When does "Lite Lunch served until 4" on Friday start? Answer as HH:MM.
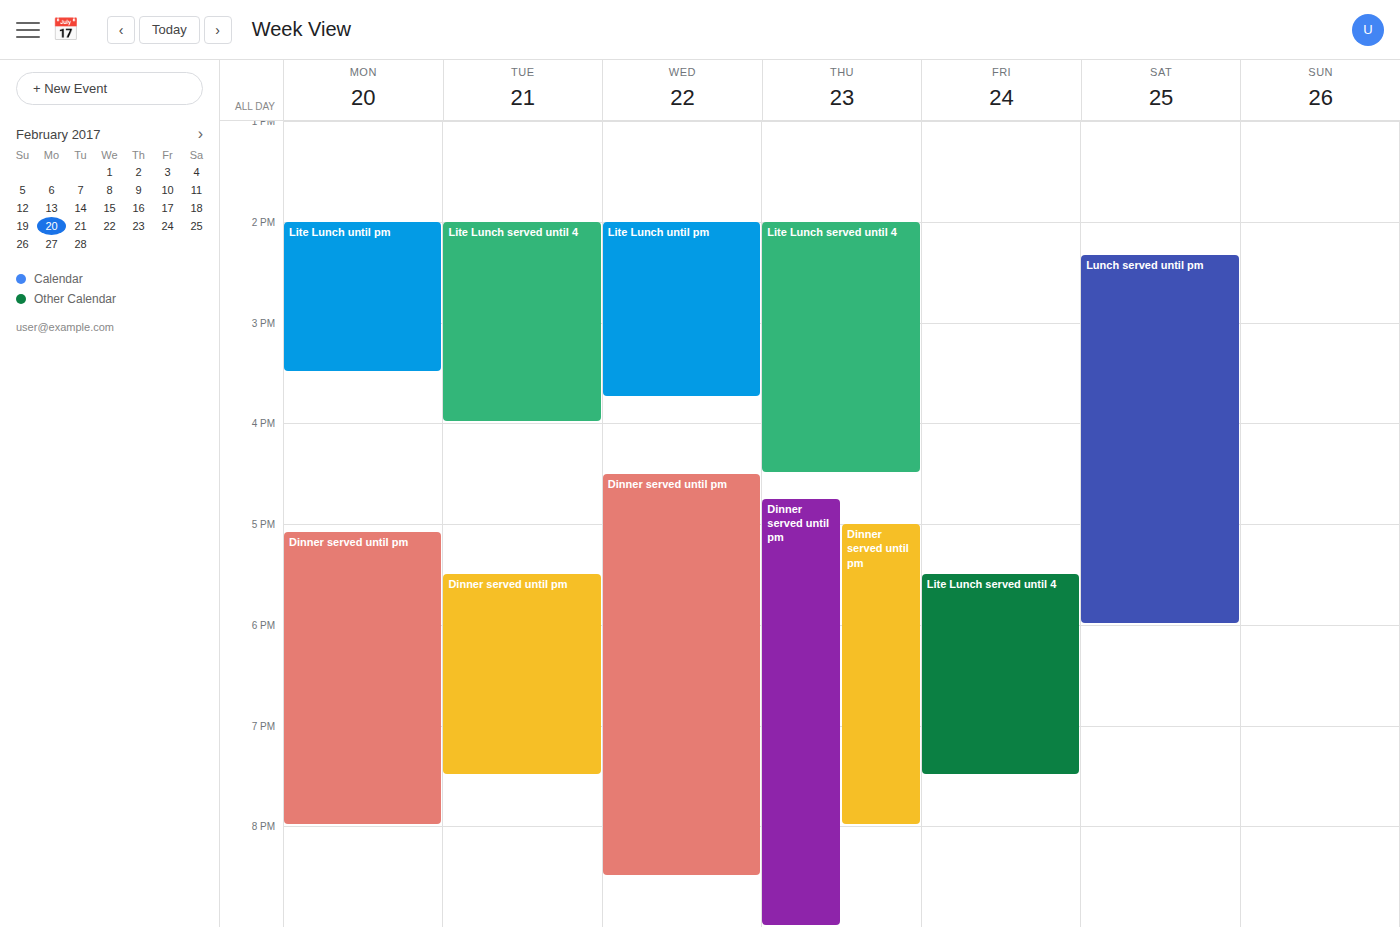
17:30